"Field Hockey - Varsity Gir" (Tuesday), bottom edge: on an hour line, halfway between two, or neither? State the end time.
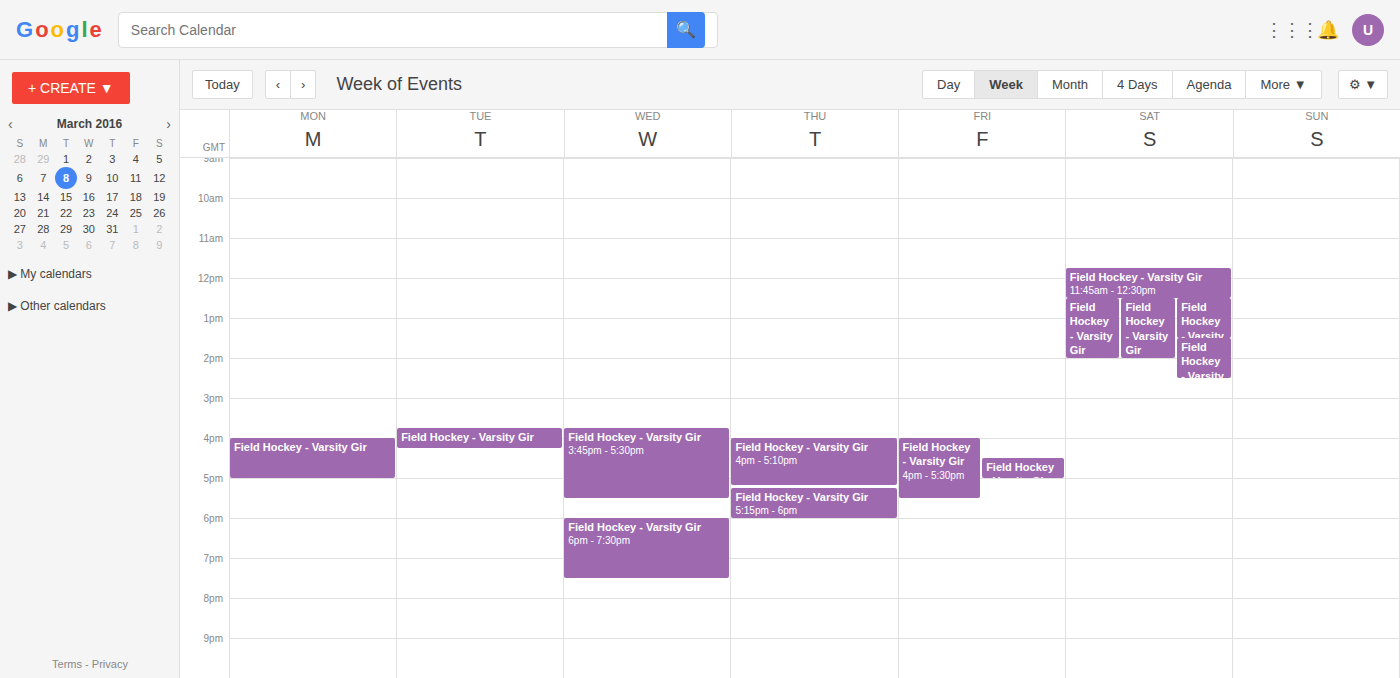
4:15 PM -- neither: a quarter of the way from the 4 PM line to the 5 PM line.